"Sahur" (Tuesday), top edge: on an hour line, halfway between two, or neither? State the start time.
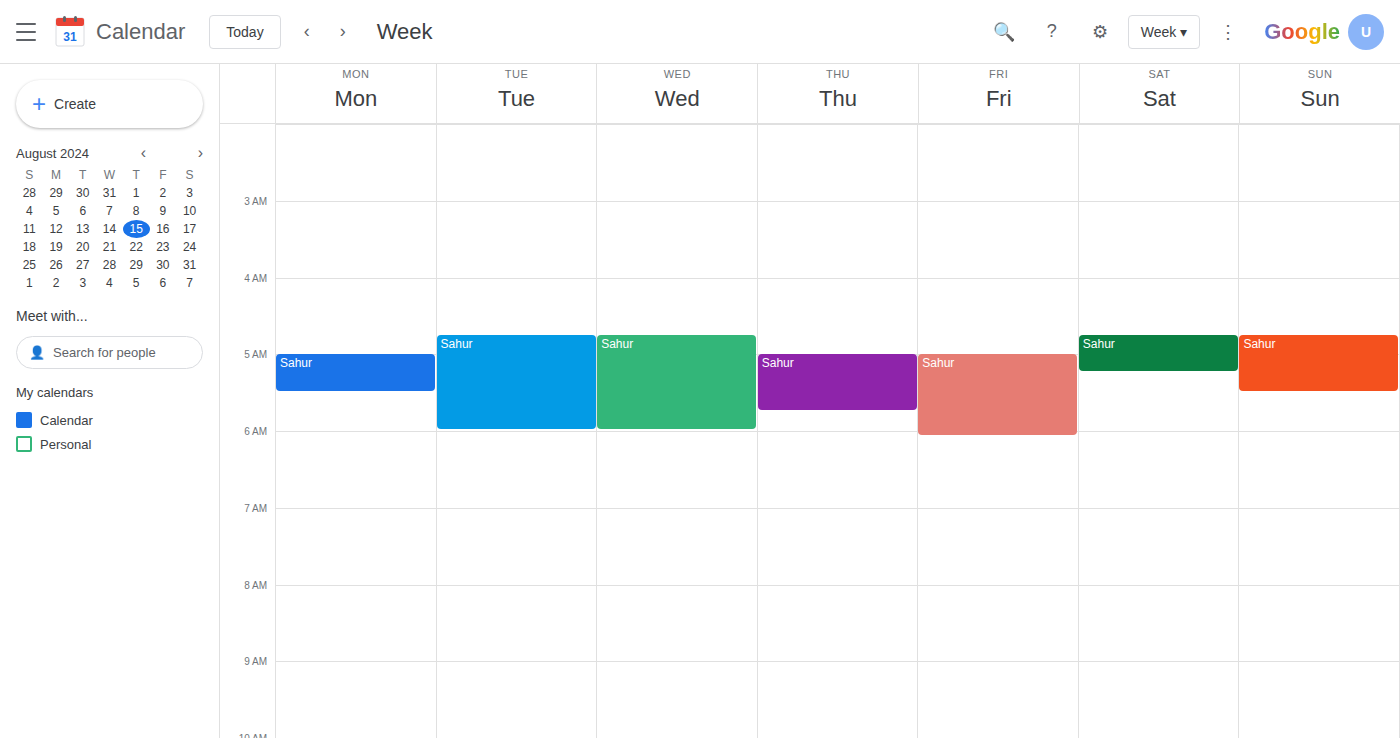
4:45 AM -- neither: three quarters of the way from the 4 AM line to the 5 AM line.